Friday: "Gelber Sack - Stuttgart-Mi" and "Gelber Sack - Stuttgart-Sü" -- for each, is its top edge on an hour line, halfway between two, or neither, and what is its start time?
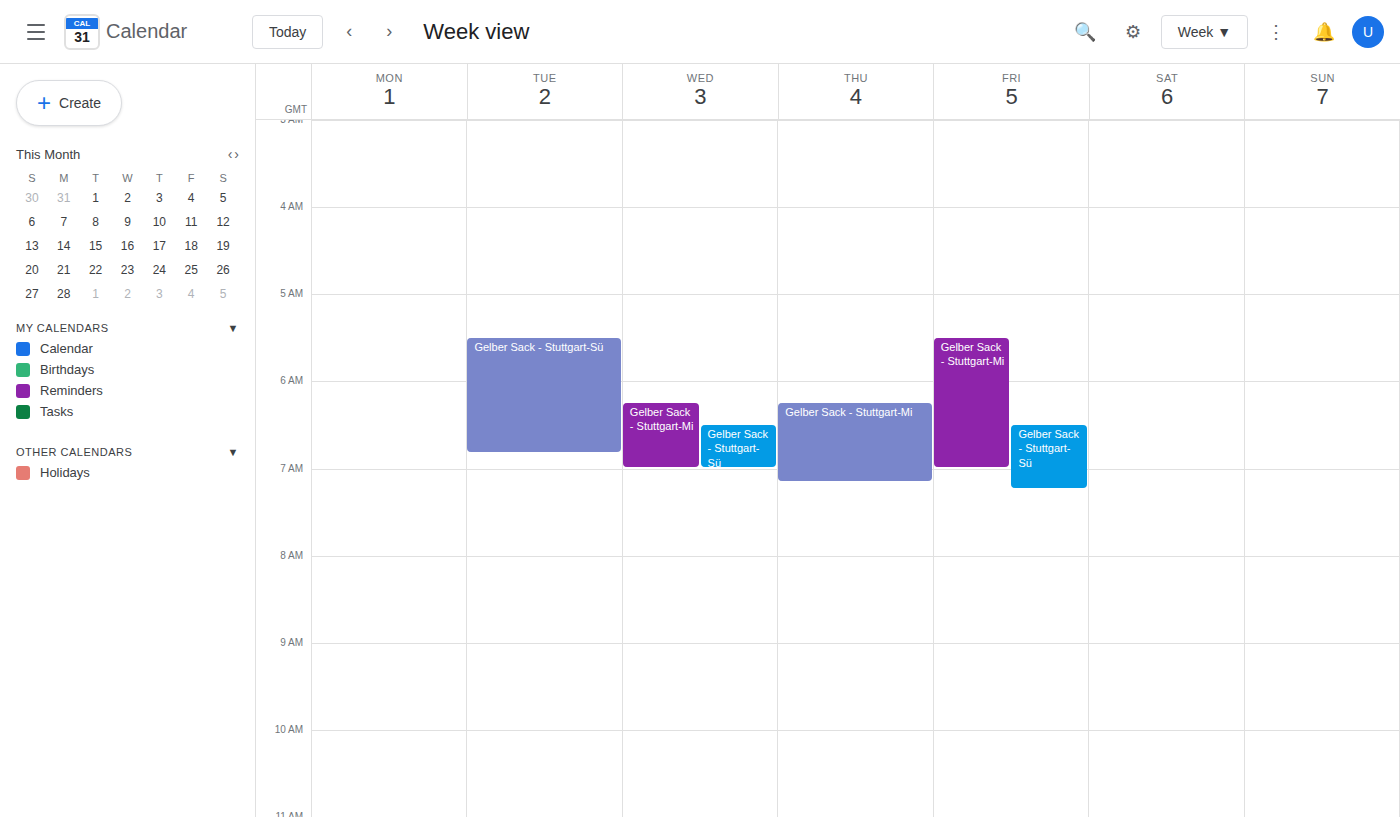
"Gelber Sack - Stuttgart-Mi": 5:30 AM, halfway between the 5 AM and 6 AM lines. "Gelber Sack - Stuttgart-Sü": 6:30 AM, halfway between the 6 AM and 7 AM lines.